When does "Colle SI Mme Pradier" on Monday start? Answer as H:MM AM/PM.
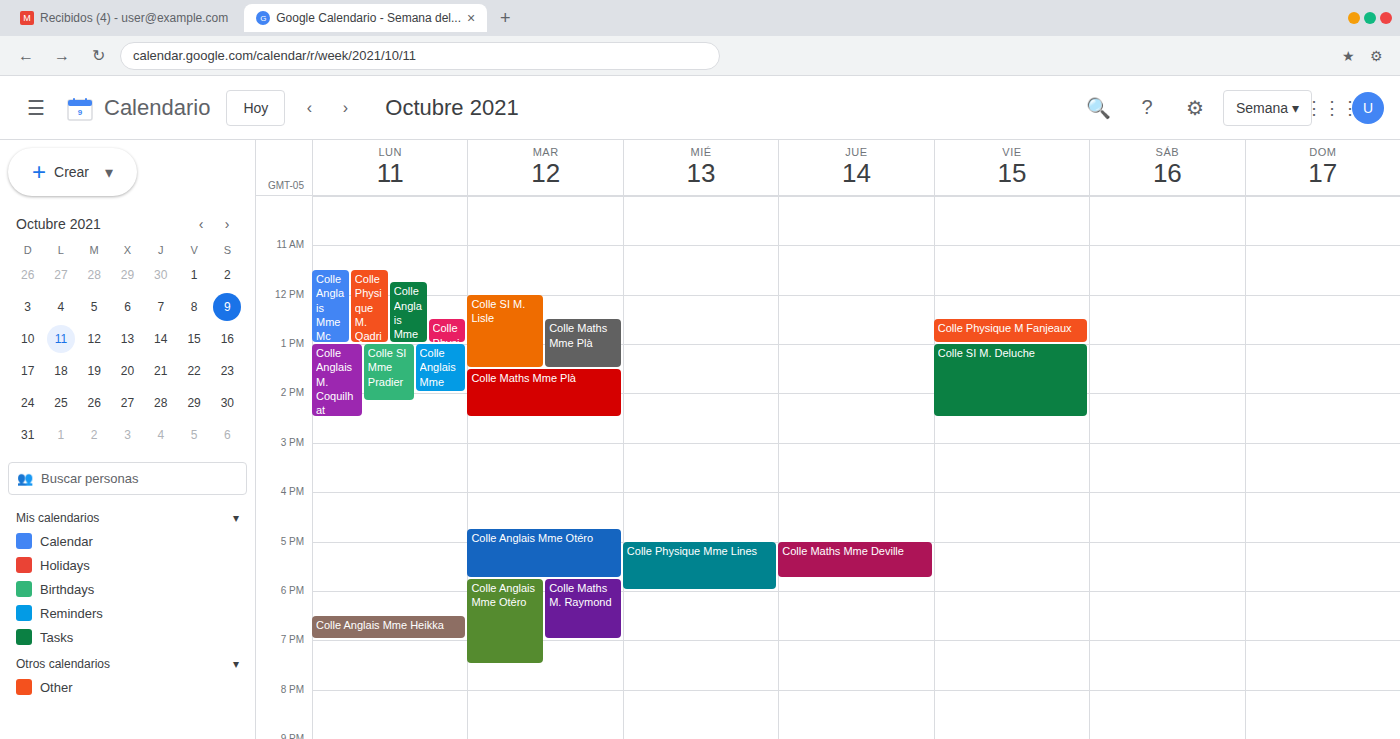
1:00 PM